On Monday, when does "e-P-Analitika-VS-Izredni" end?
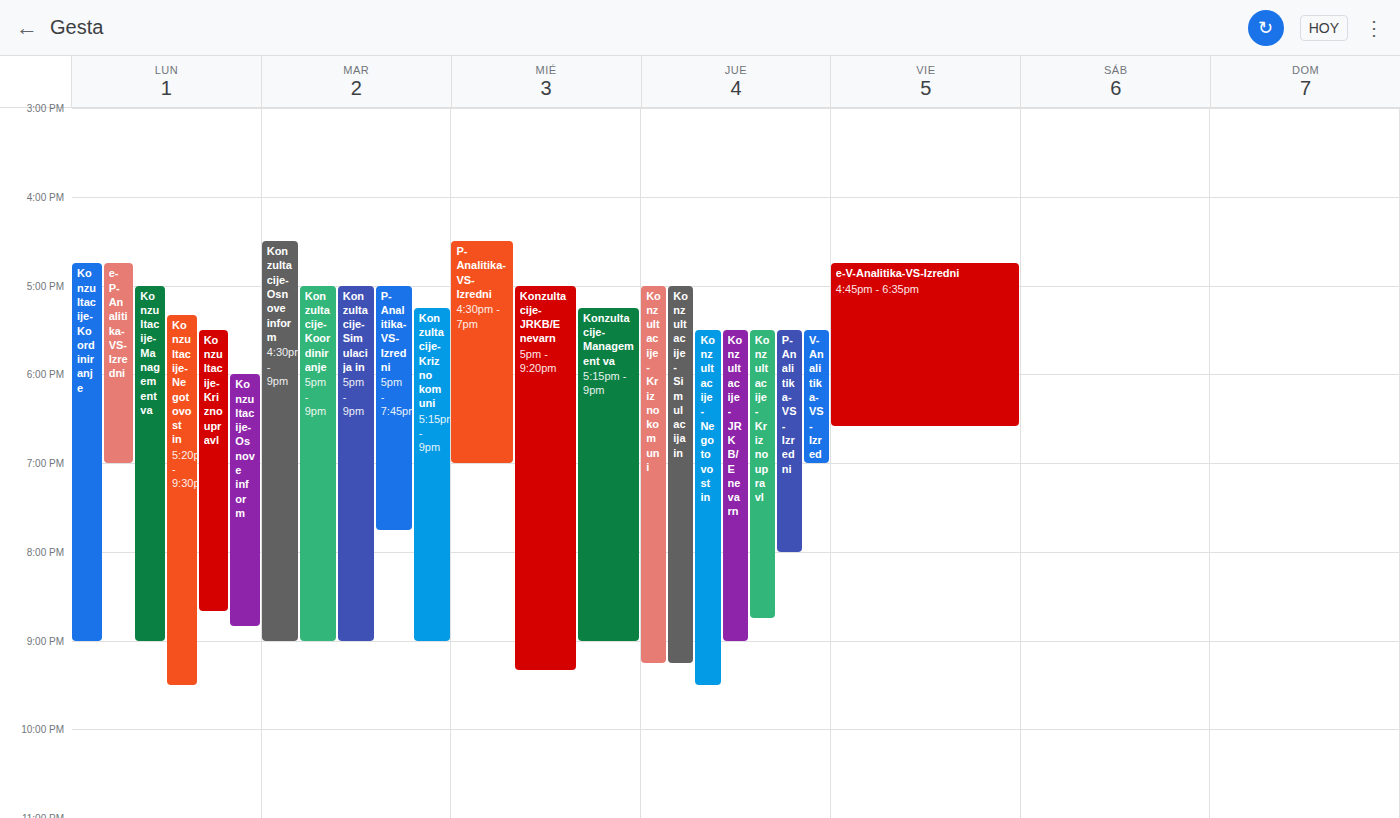
7:00 PM